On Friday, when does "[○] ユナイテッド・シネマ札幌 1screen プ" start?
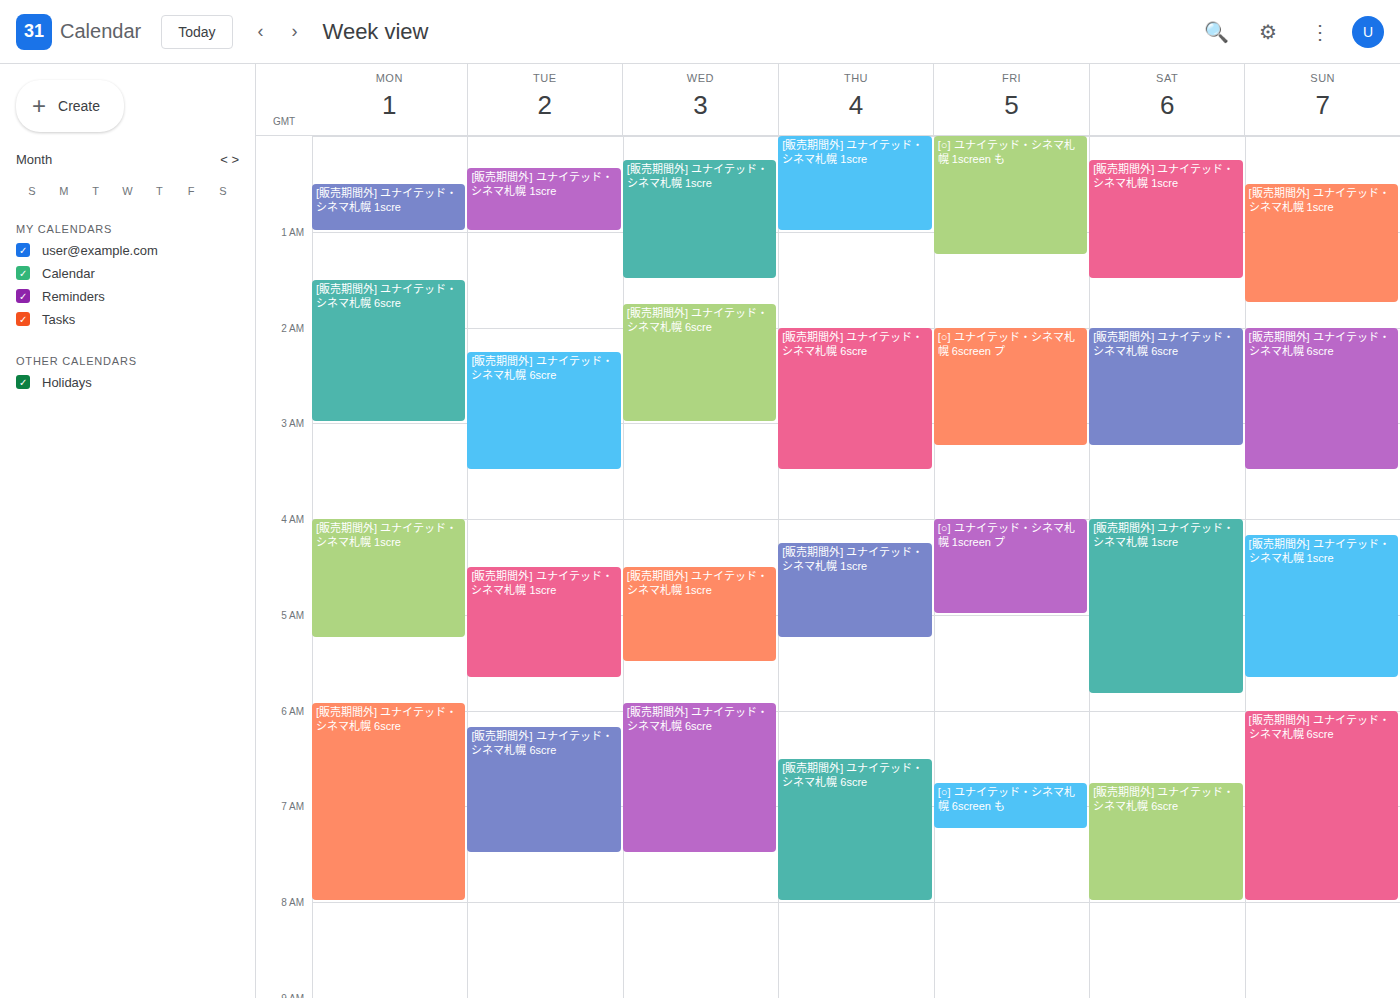
4:00 AM